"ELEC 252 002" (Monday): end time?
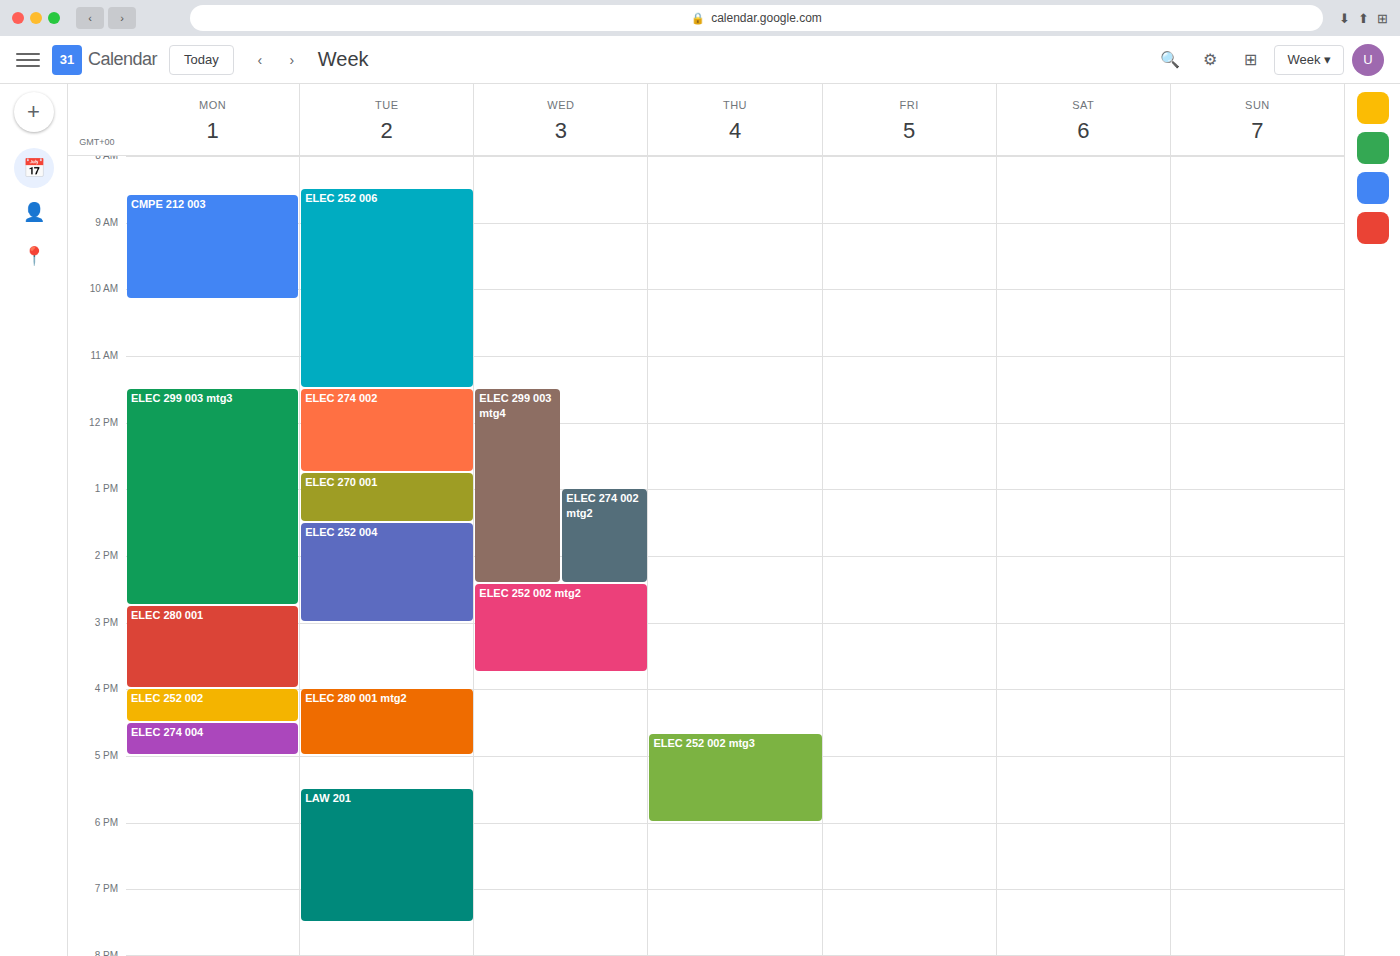
4:30 PM